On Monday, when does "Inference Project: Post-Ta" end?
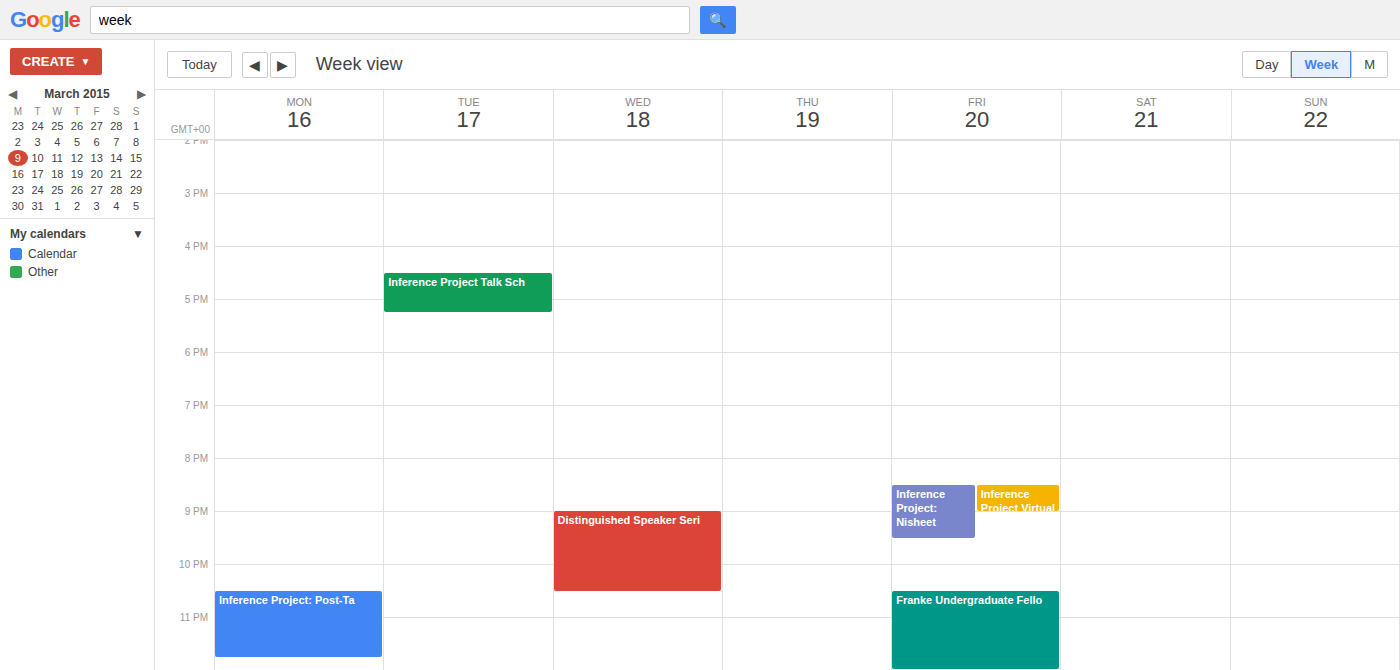
11:45 PM